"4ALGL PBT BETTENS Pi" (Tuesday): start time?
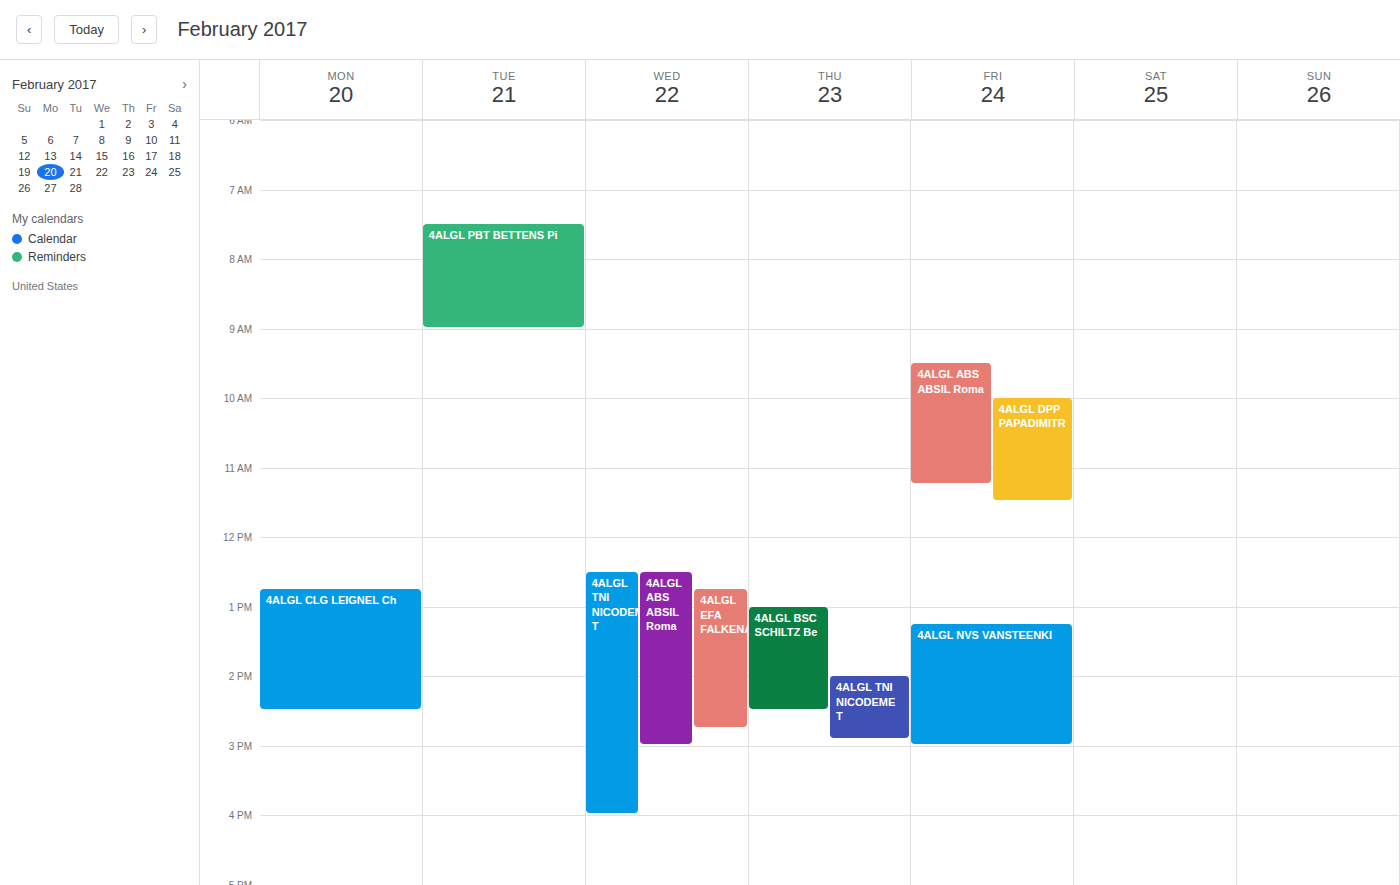
7:30 AM